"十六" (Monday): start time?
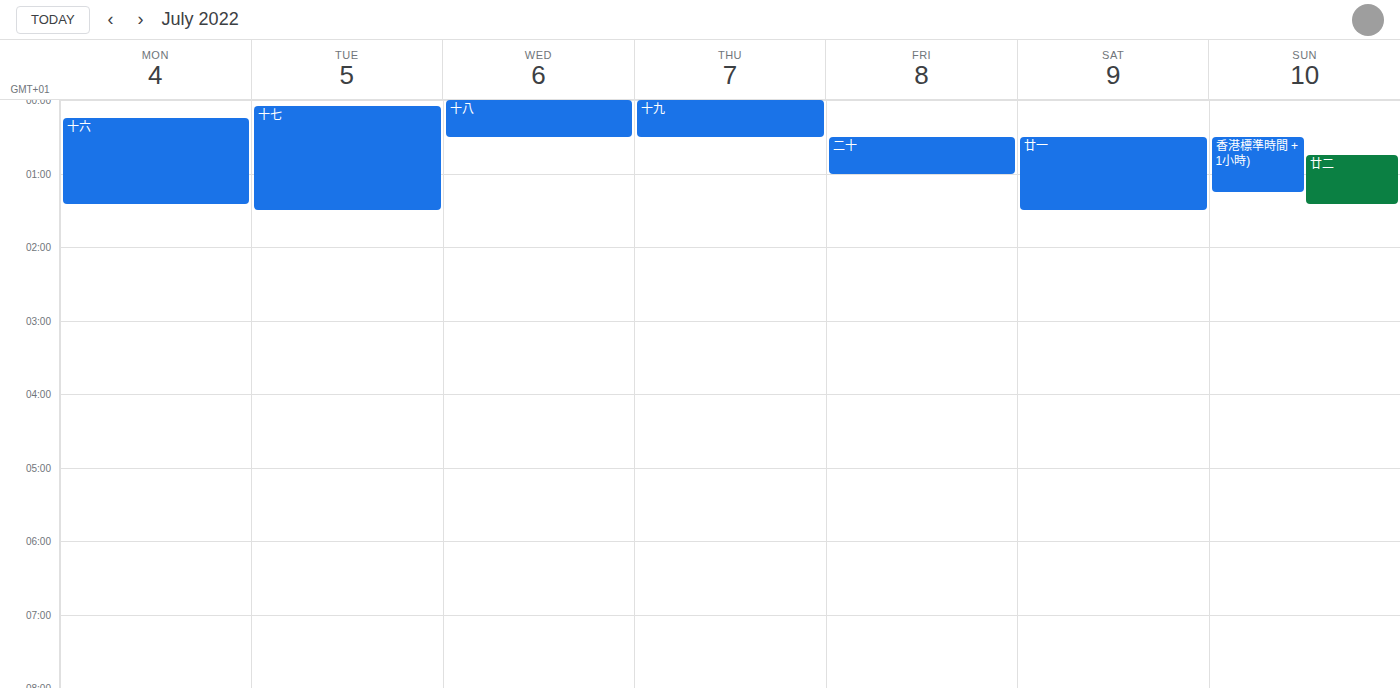
12:15 AM